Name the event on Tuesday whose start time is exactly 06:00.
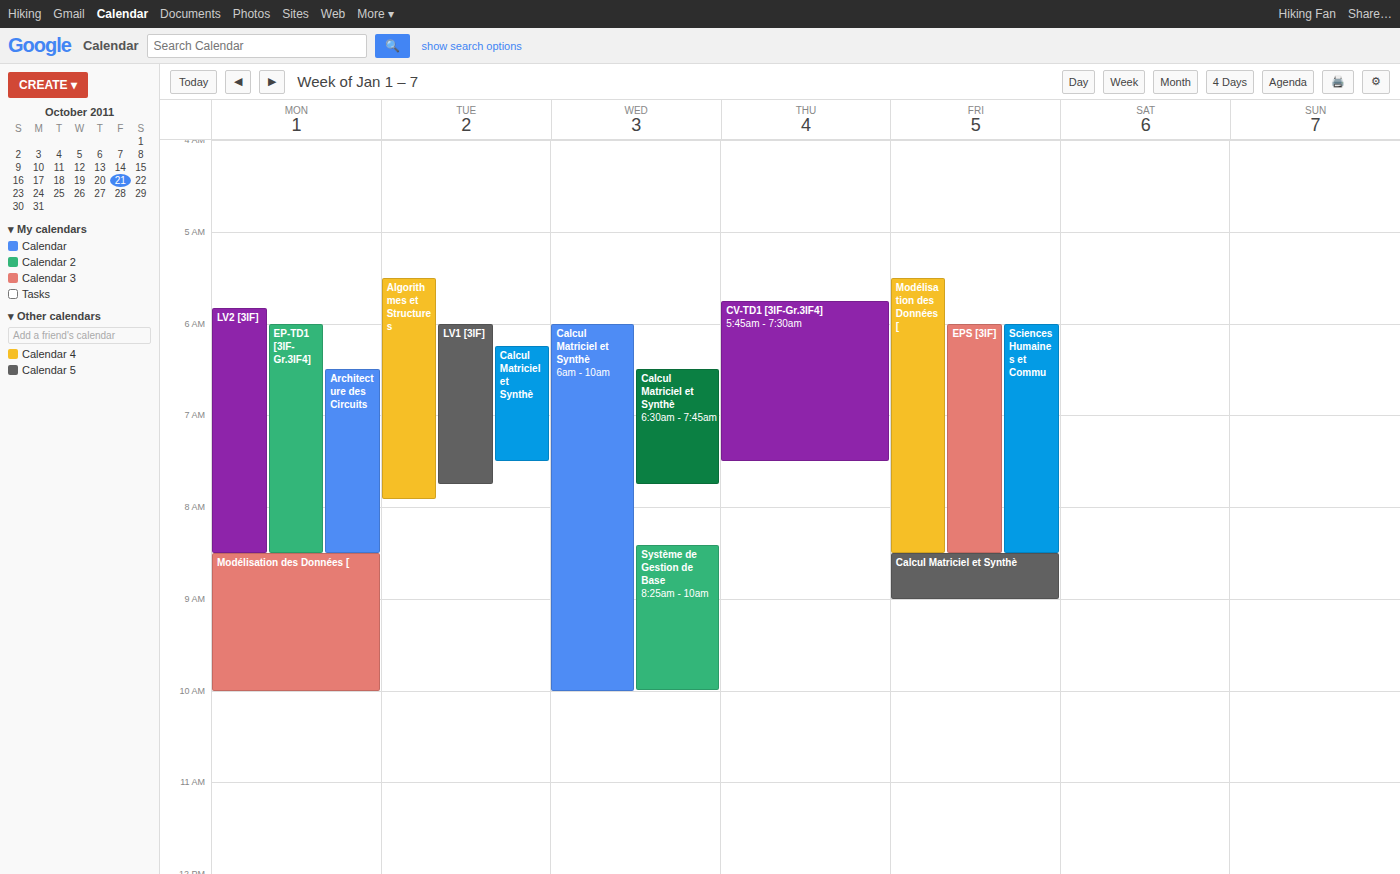
"LV1 [3IF]"